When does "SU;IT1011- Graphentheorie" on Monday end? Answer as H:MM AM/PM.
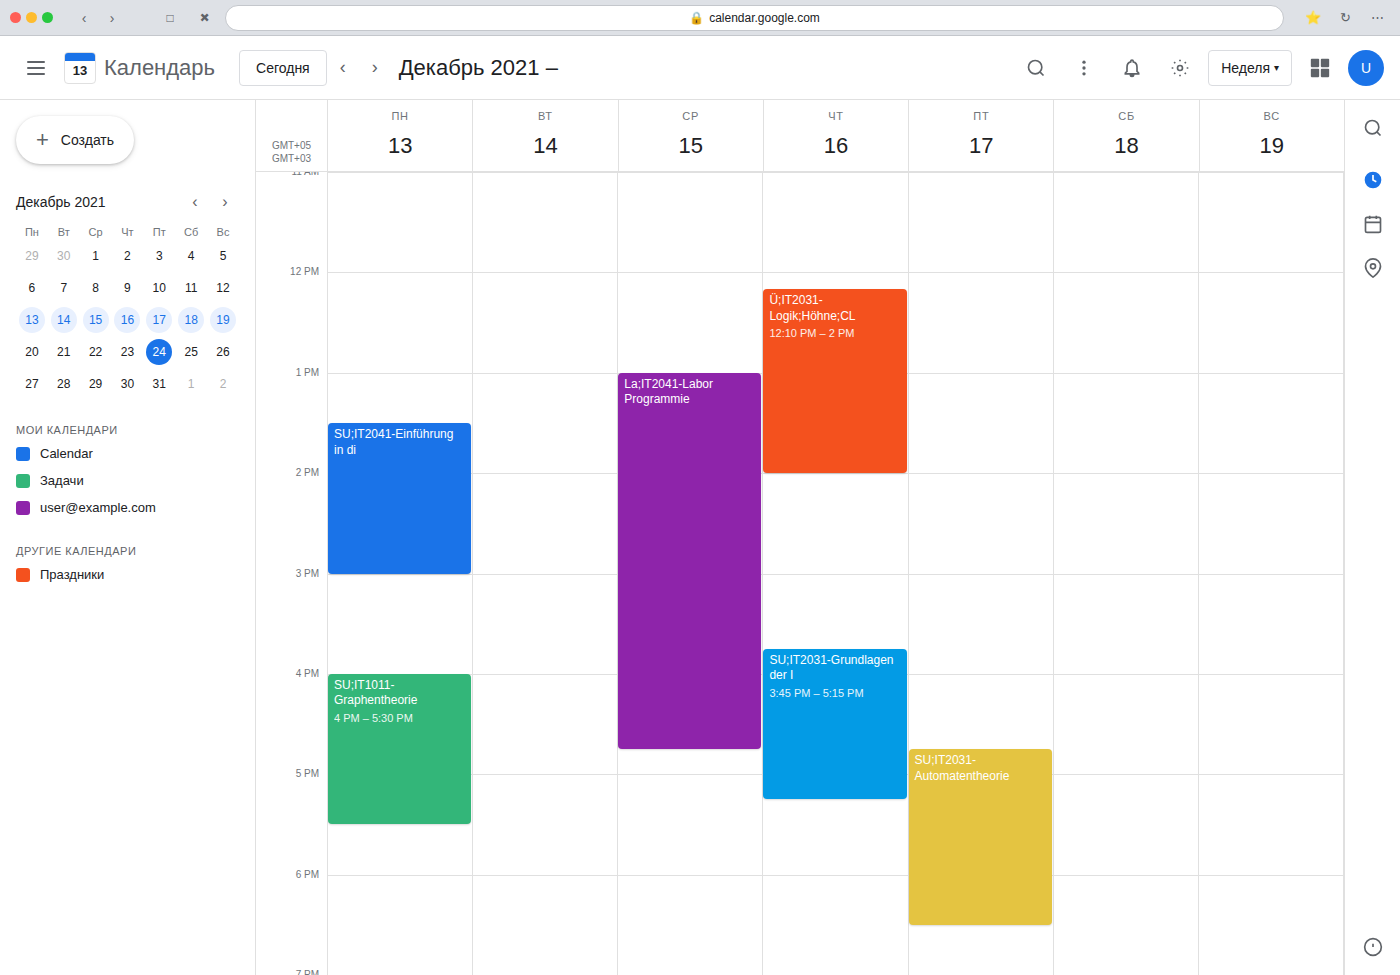
5:30 PM